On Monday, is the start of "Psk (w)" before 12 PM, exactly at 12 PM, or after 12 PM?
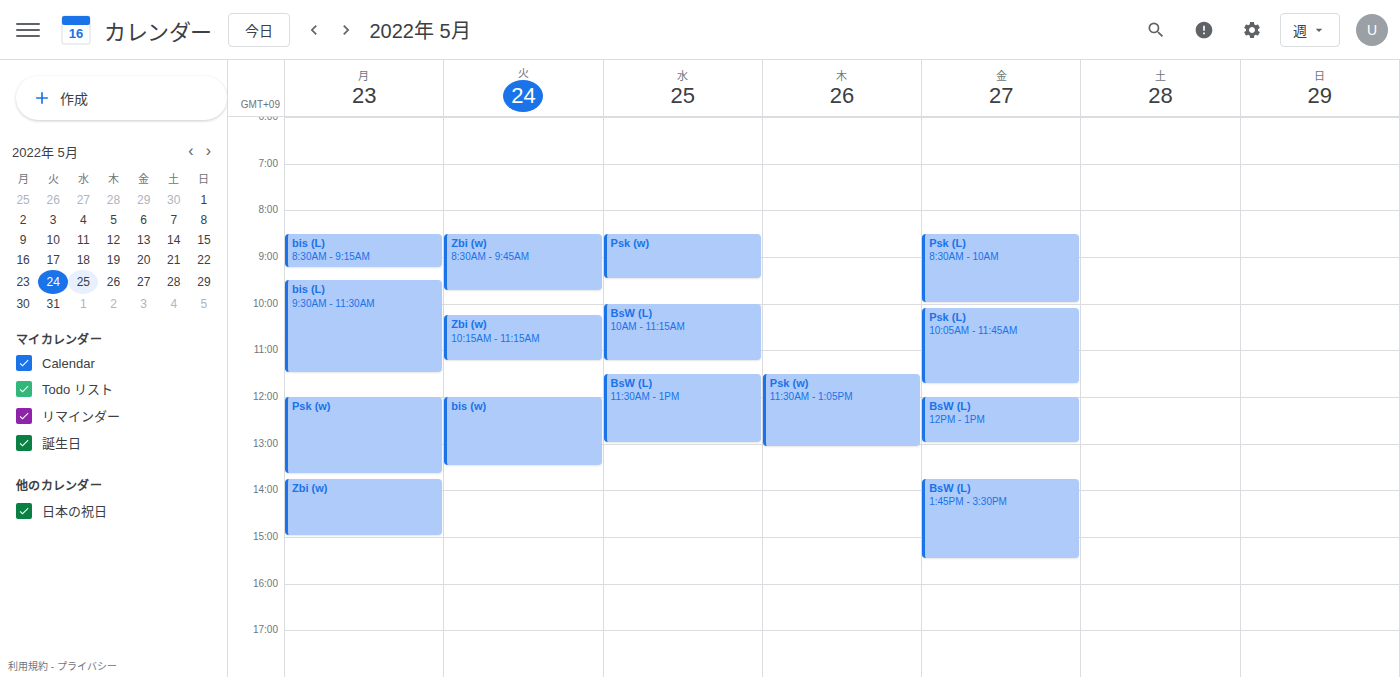
12:00 PM -- exactly at 12 PM, on the 12 PM line.